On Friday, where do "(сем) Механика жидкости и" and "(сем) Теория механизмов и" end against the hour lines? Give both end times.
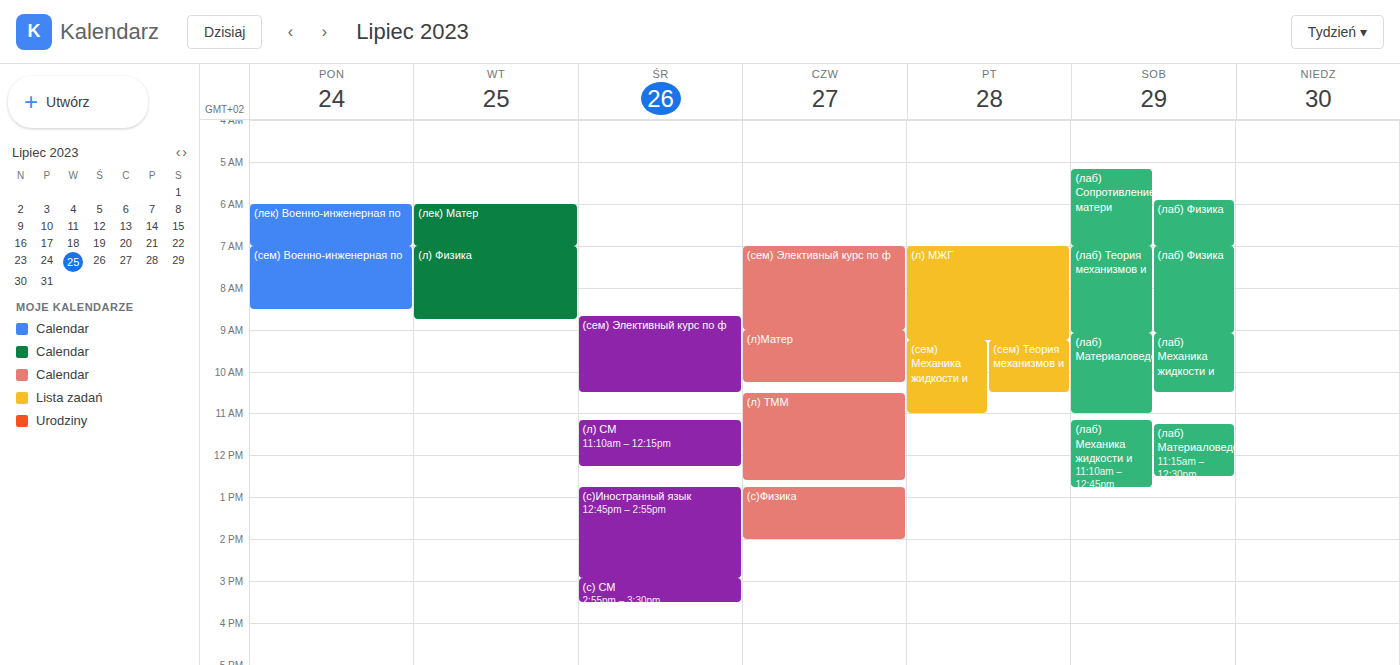
"(сем) Механика жидкости и": 11:00 AM, exactly on the 11 AM line. "(сем) Теория механизмов и": 10:30 AM, halfway between the 10 AM and 11 AM lines.